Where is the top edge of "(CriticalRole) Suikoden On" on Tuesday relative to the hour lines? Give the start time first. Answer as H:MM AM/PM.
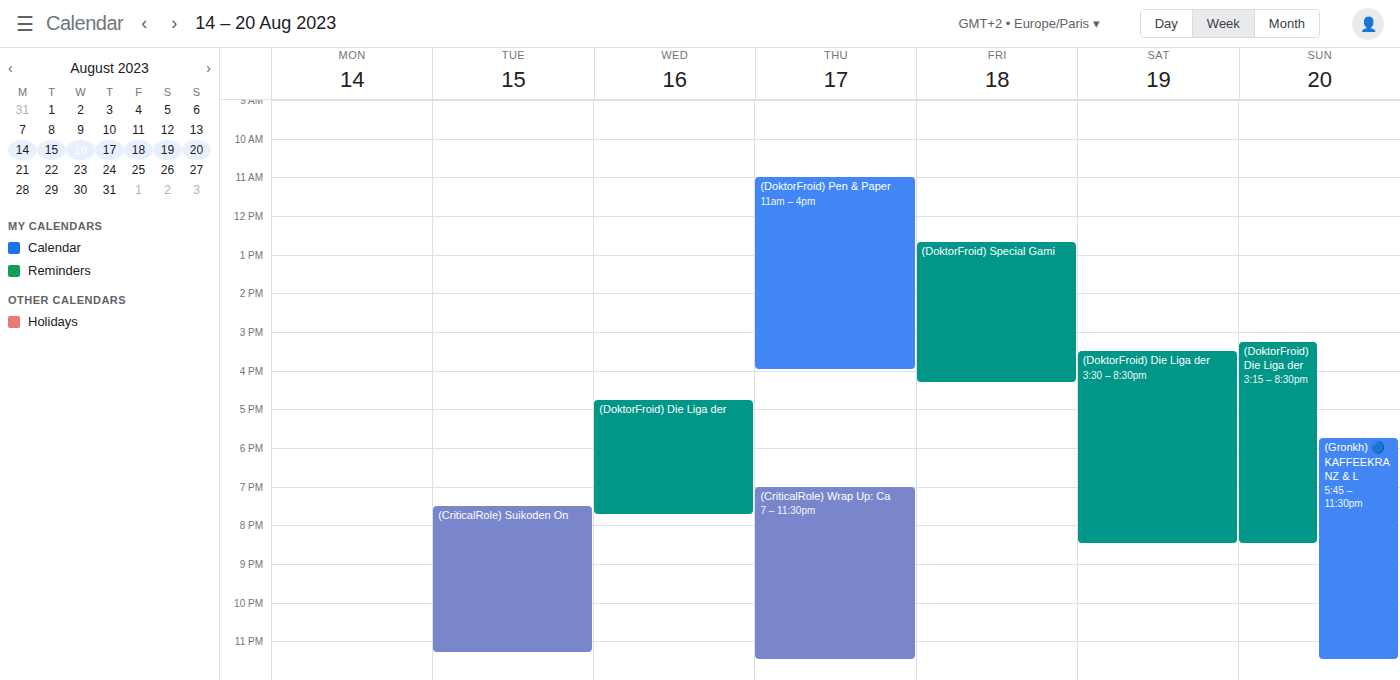
7:30 PM -- halfway between the 7 PM and 8 PM lines.